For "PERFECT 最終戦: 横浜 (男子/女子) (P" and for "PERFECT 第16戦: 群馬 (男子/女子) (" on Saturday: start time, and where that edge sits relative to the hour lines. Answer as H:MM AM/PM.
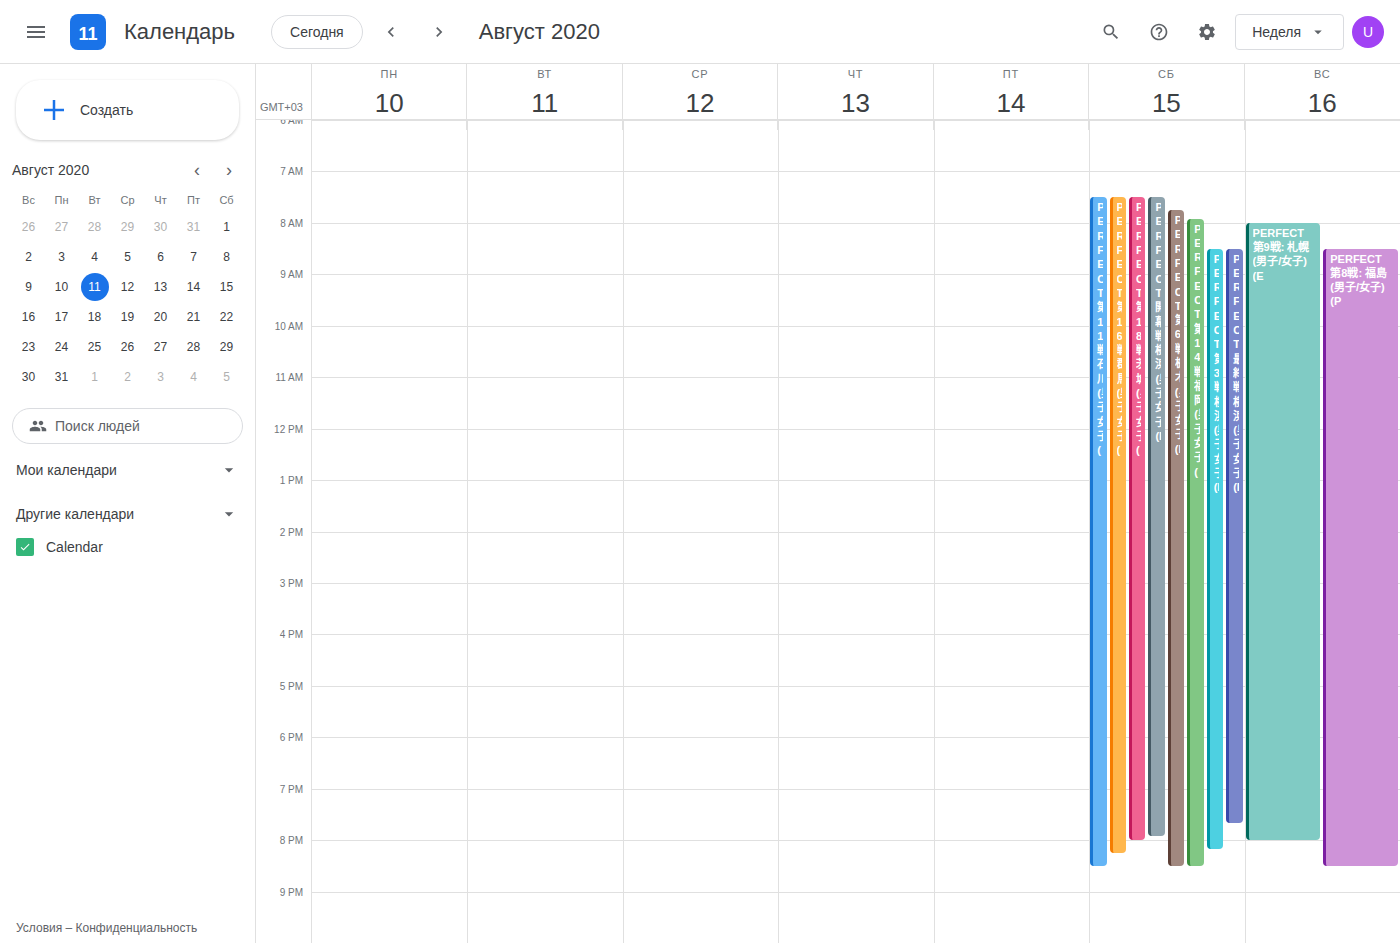
"PERFECT 最終戦: 横浜 (男子/女子) (P": 8:30 AM, halfway between the 8 AM and 9 AM lines. "PERFECT 第16戦: 群馬 (男子/女子) (": 7:30 AM, halfway between the 7 AM and 8 AM lines.